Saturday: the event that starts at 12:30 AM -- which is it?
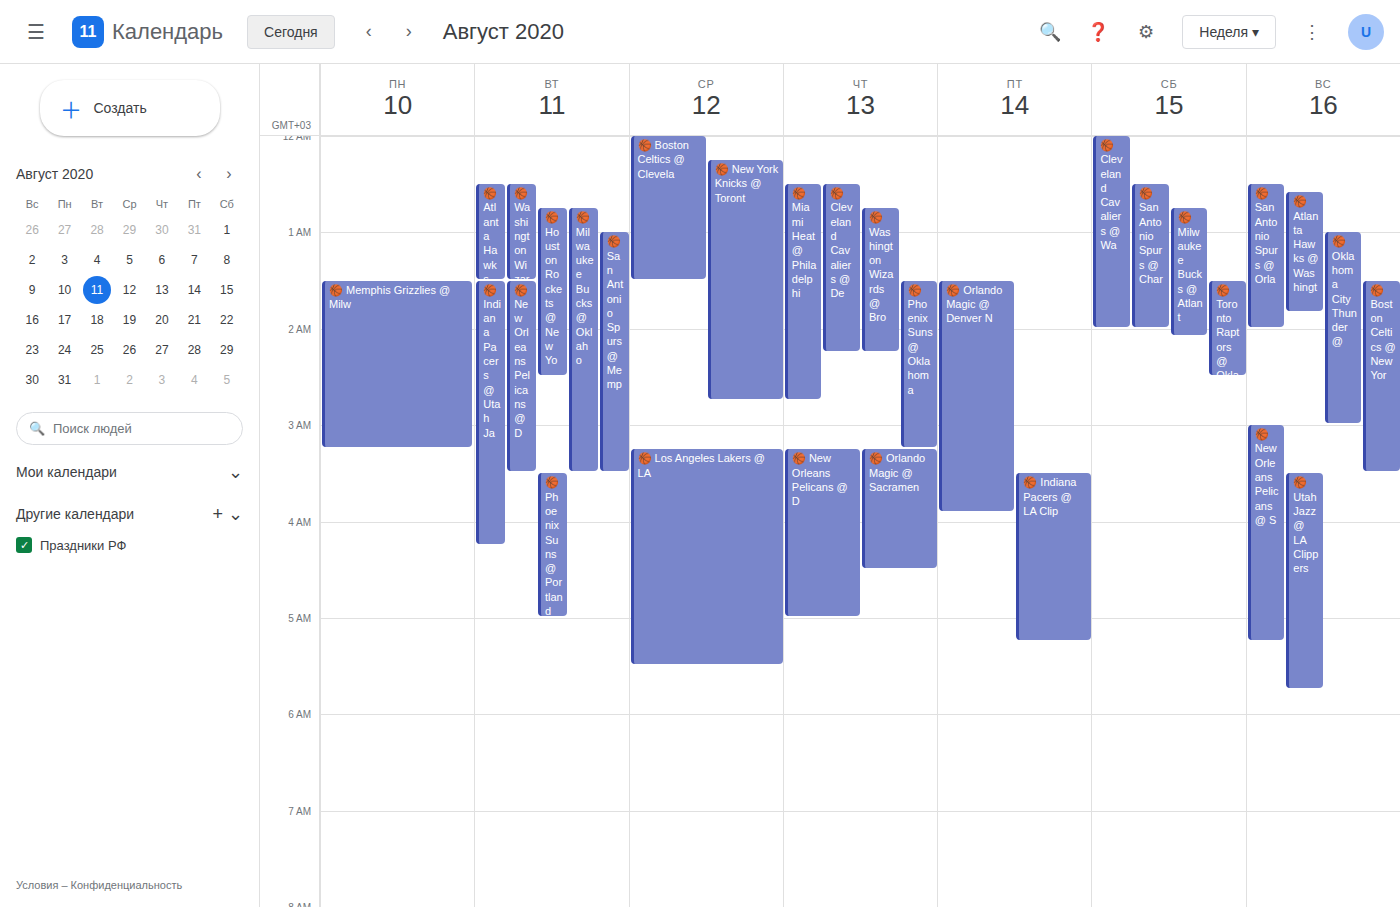
"🏀 San Antonio Spurs @ Char"